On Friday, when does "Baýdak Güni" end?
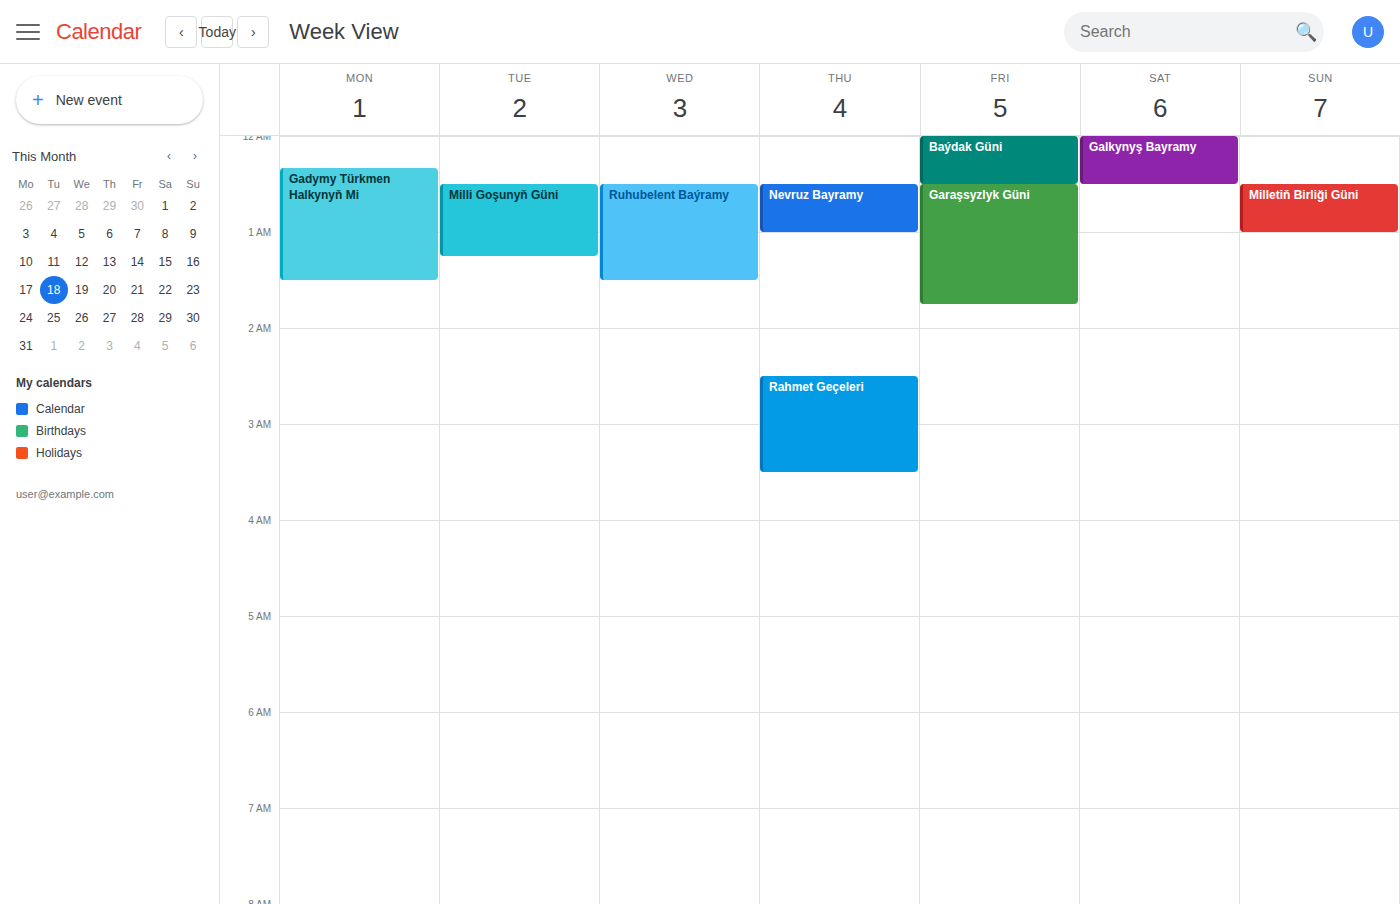
12:30 AM